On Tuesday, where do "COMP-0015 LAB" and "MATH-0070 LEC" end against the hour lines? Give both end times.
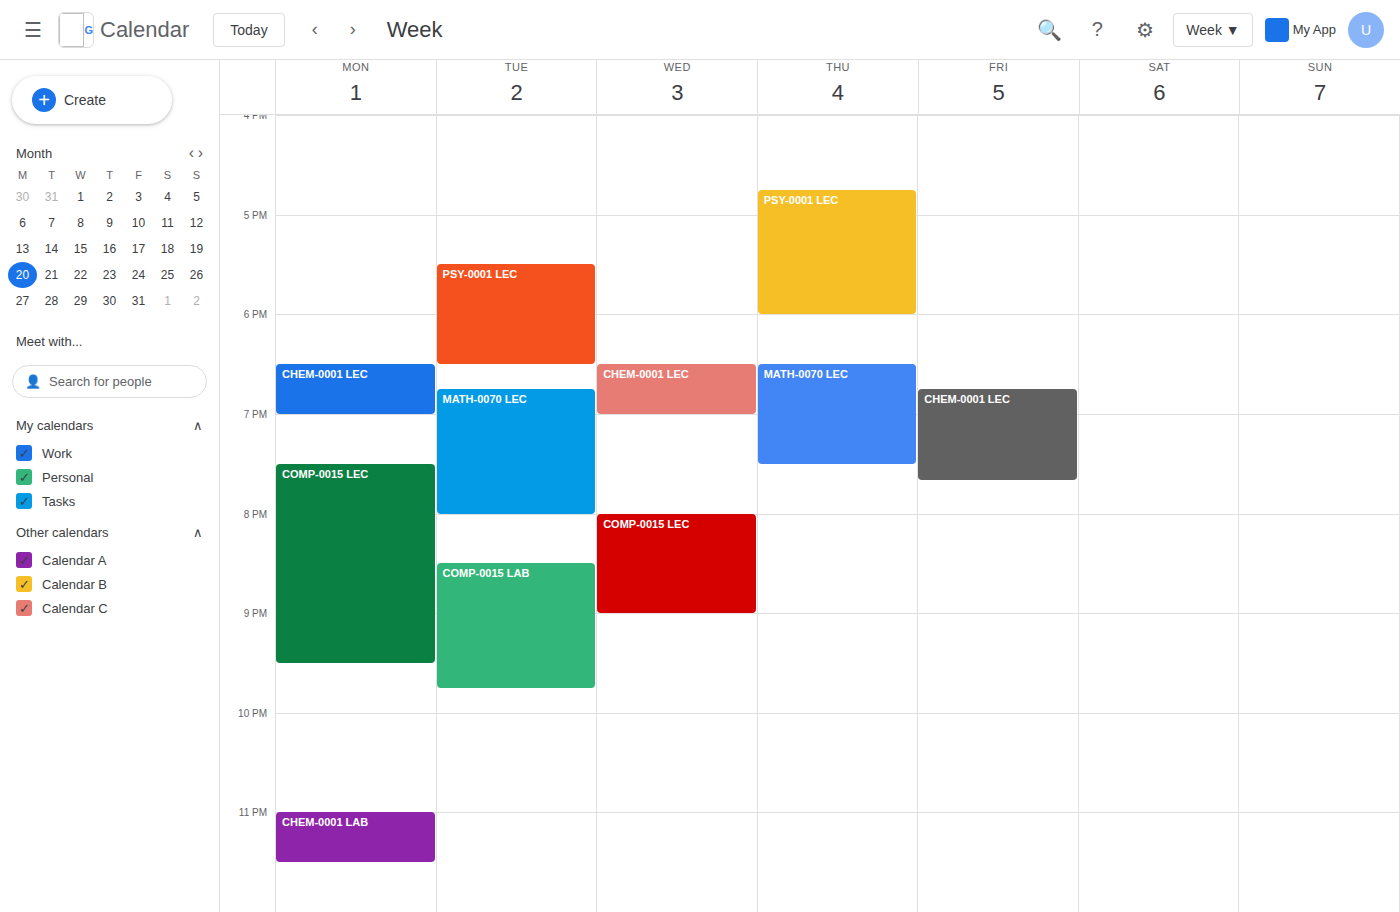
"COMP-0015 LAB": 21:45, neither: three quarters of the way from the 21:00 line to the 22:00 line. "MATH-0070 LEC": 20:00, exactly on the 20:00 line.